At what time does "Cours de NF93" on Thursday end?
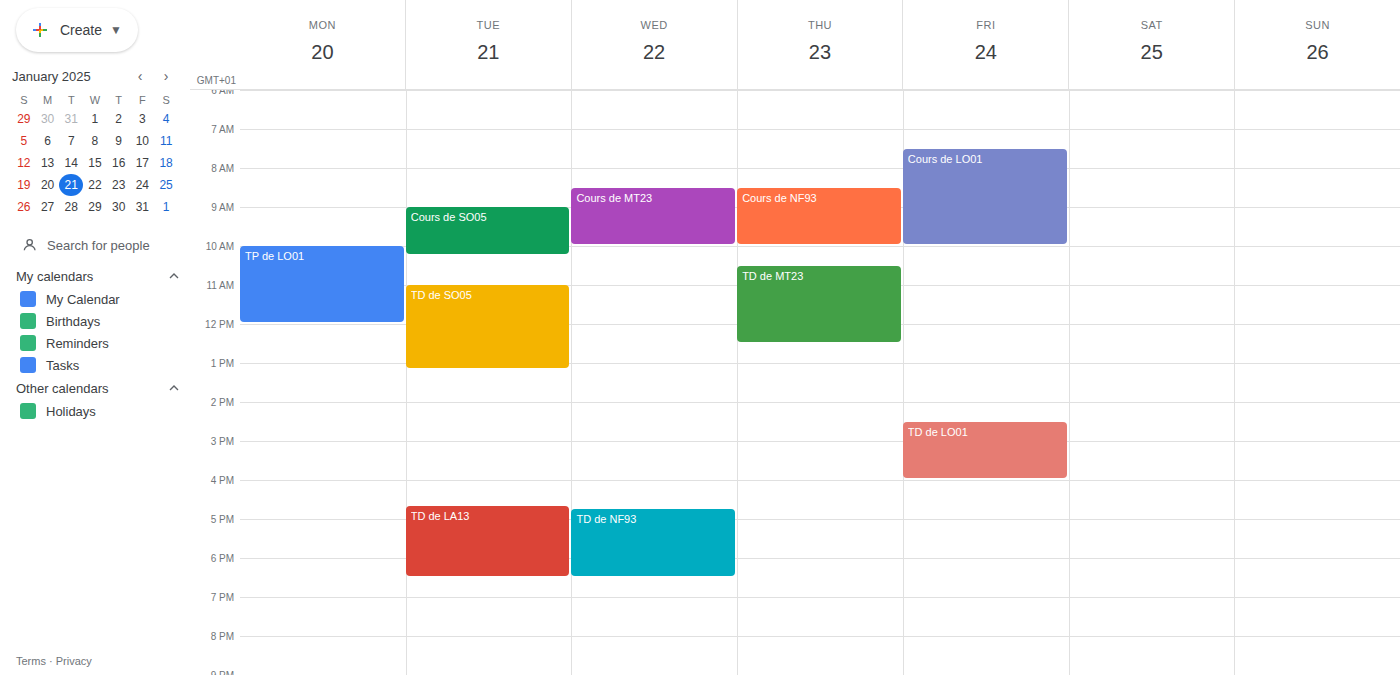
10:00